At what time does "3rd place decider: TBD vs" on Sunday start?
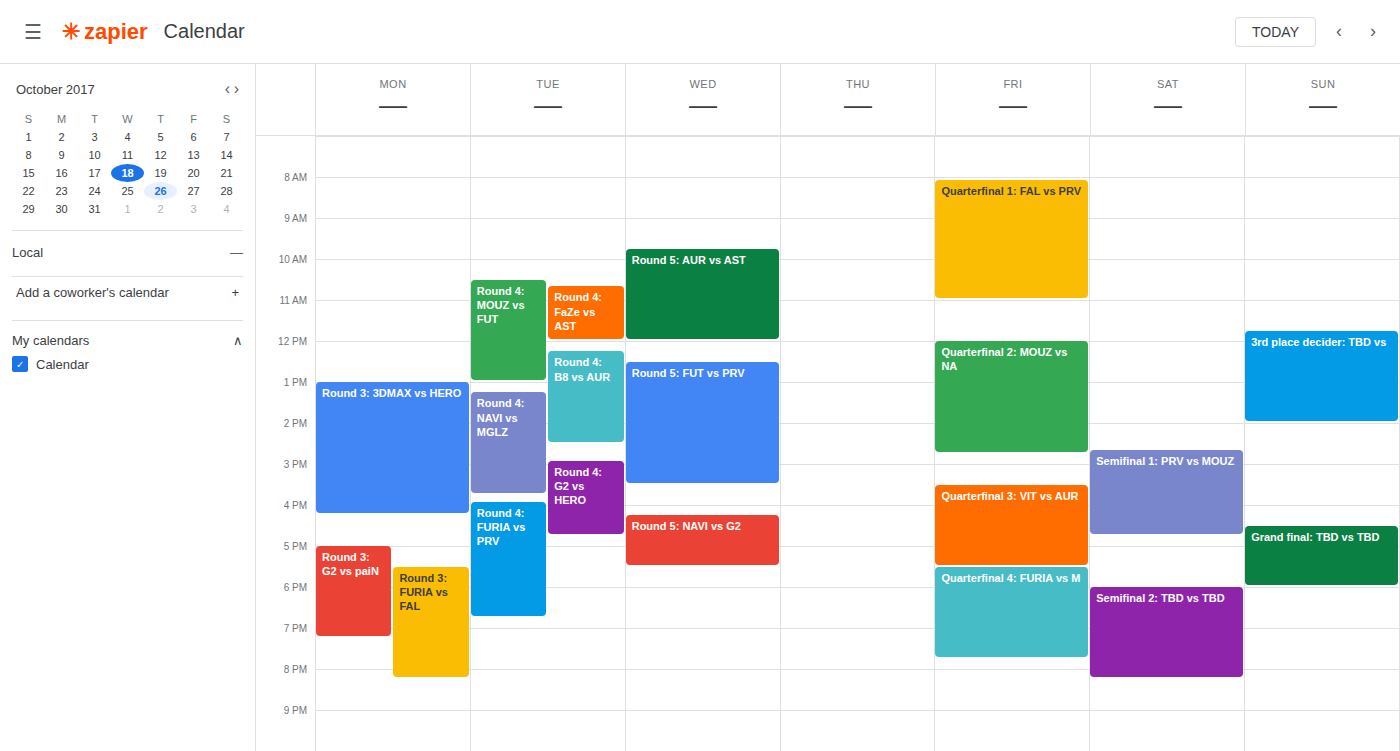
11:45 AM